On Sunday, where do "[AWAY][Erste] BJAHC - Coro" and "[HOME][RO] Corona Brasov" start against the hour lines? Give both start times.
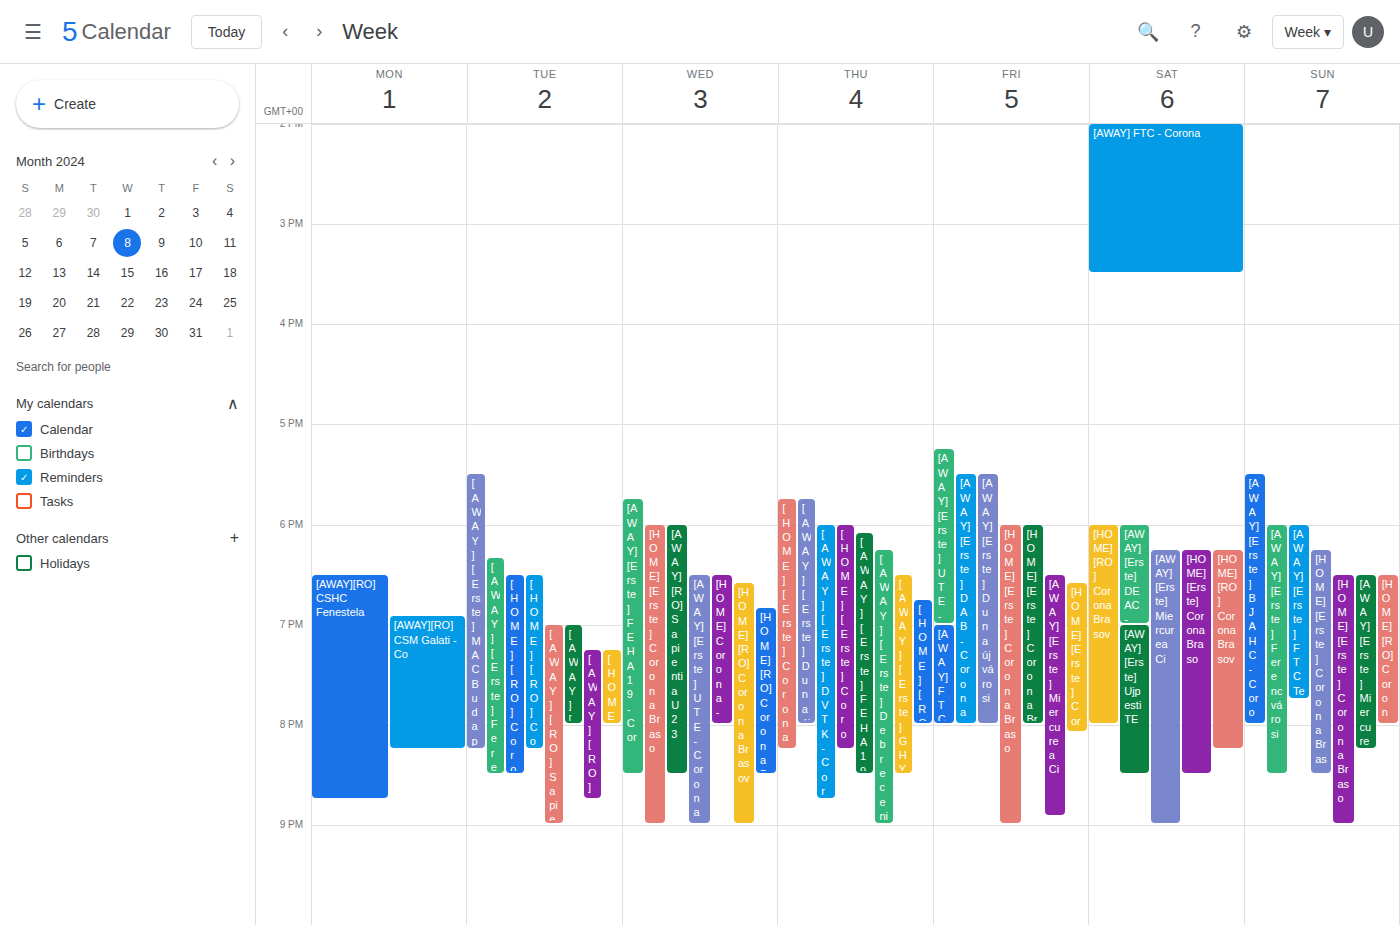
"[AWAY][Erste] BJAHC - Coro": 5:30 PM, halfway between the 5 PM and 6 PM lines. "[HOME][RO] Corona Brasov": 6:30 PM, halfway between the 6 PM and 7 PM lines.